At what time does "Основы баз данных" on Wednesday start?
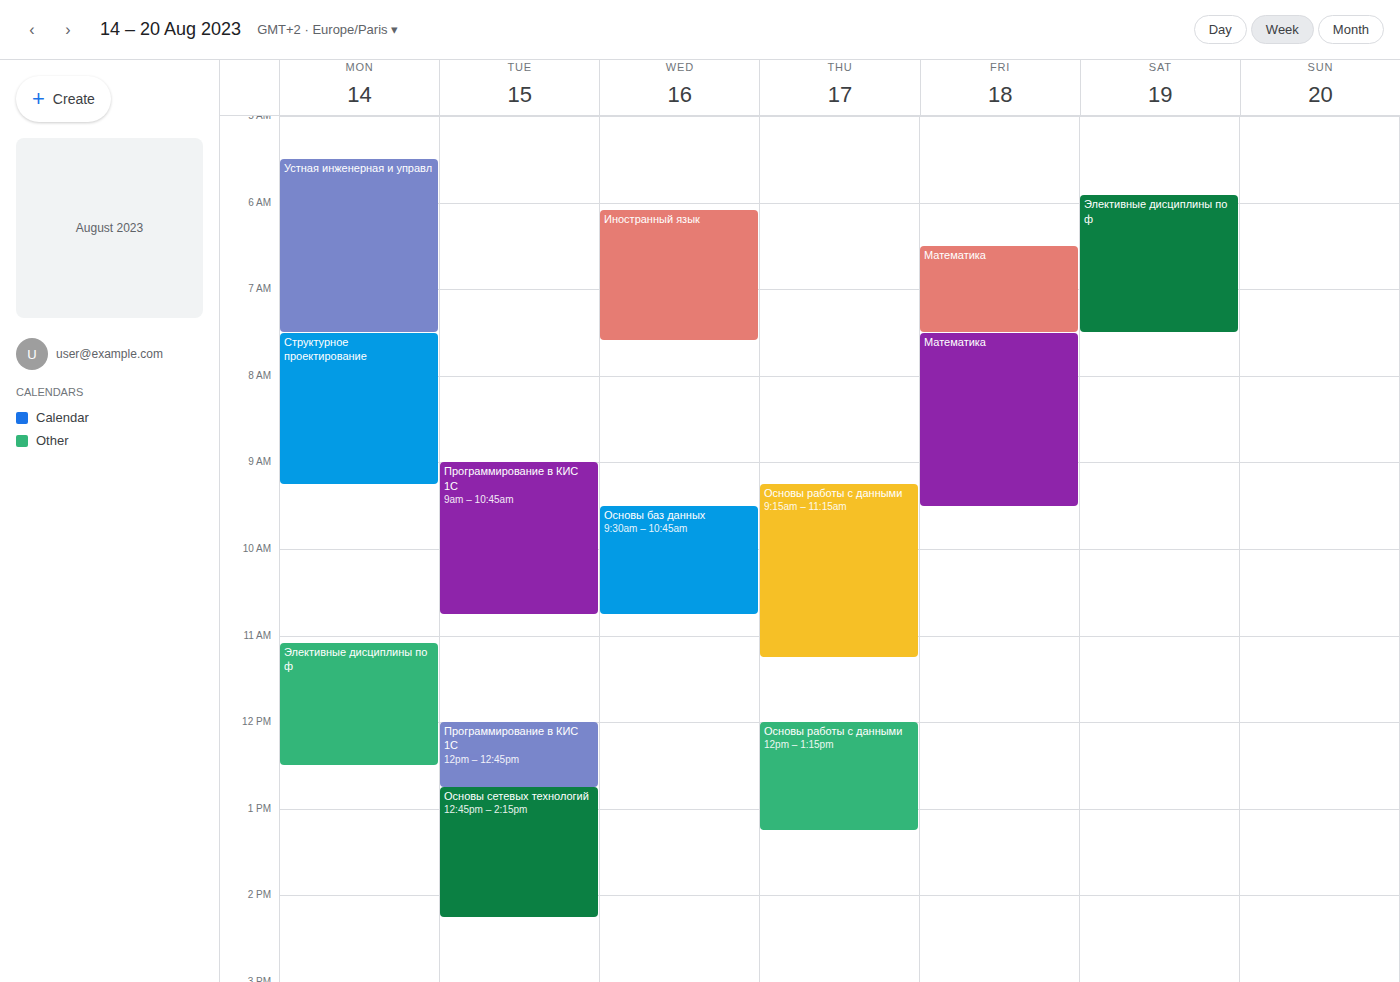
9:30 AM